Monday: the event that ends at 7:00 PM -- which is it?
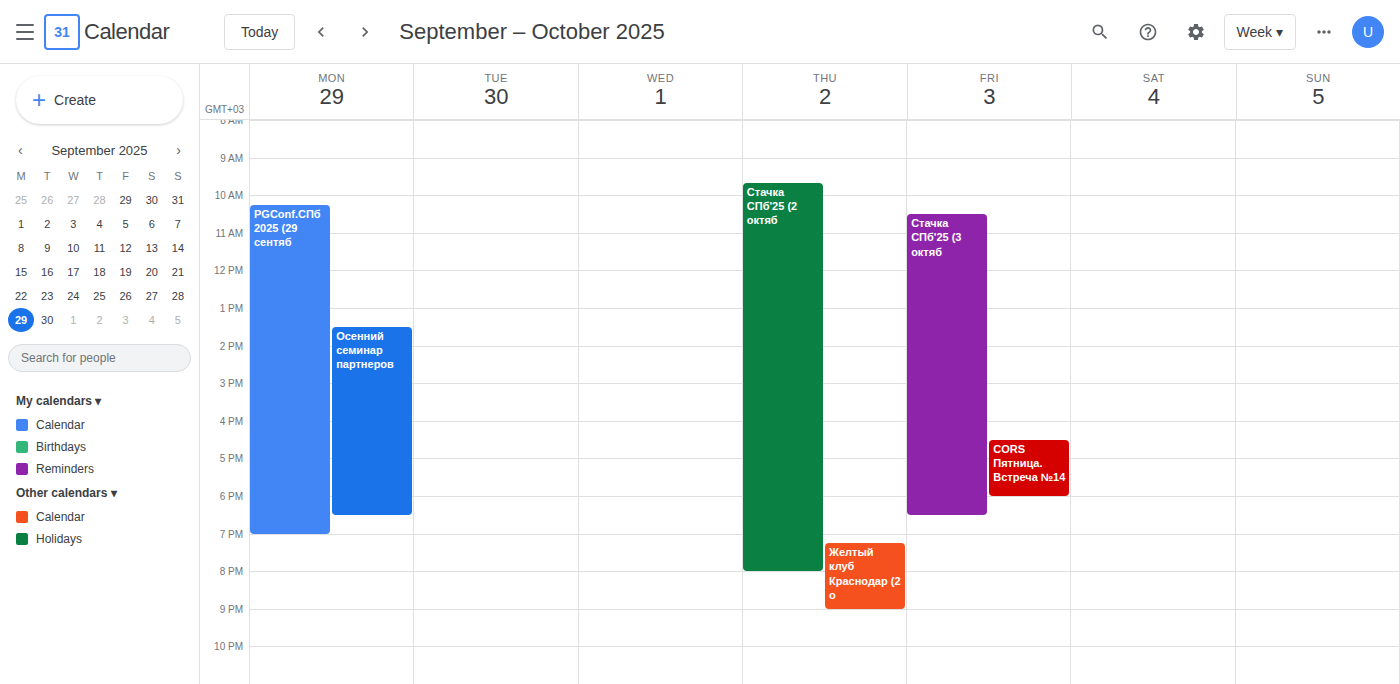
"PGConf.СПб 2025 (29 сентяб"